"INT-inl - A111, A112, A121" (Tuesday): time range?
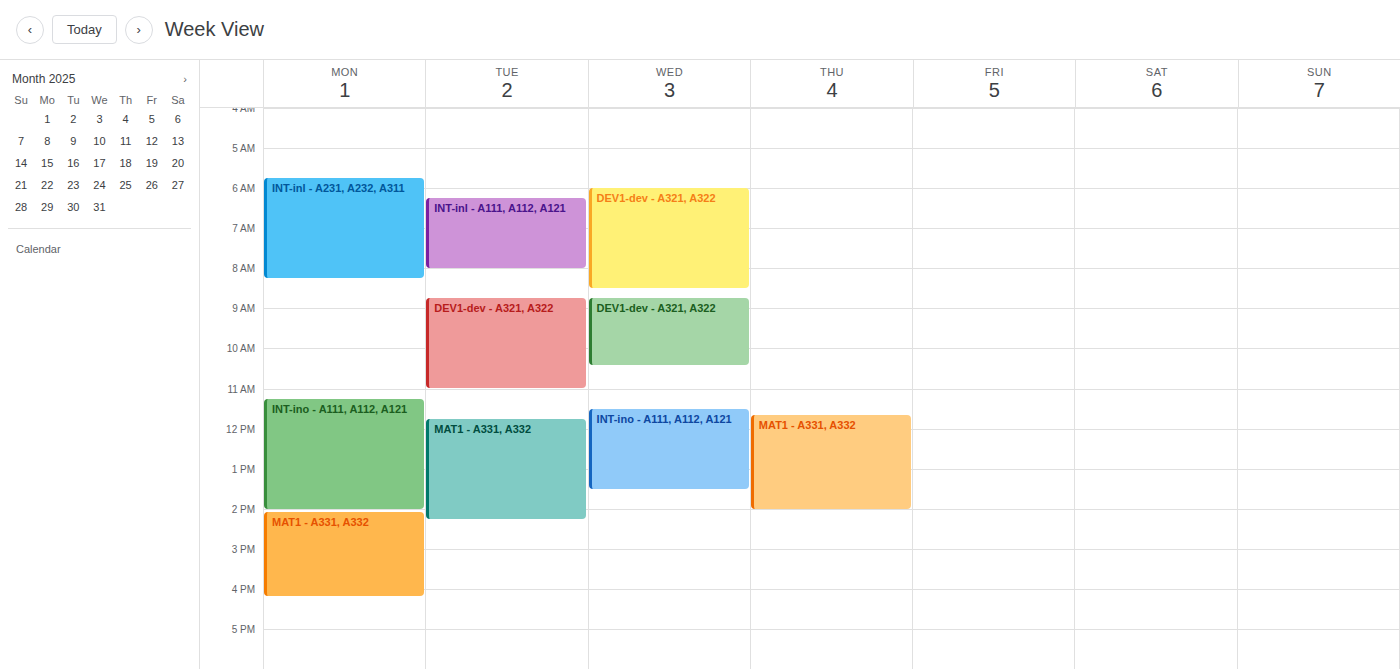
6:15 AM to 8:00 AM